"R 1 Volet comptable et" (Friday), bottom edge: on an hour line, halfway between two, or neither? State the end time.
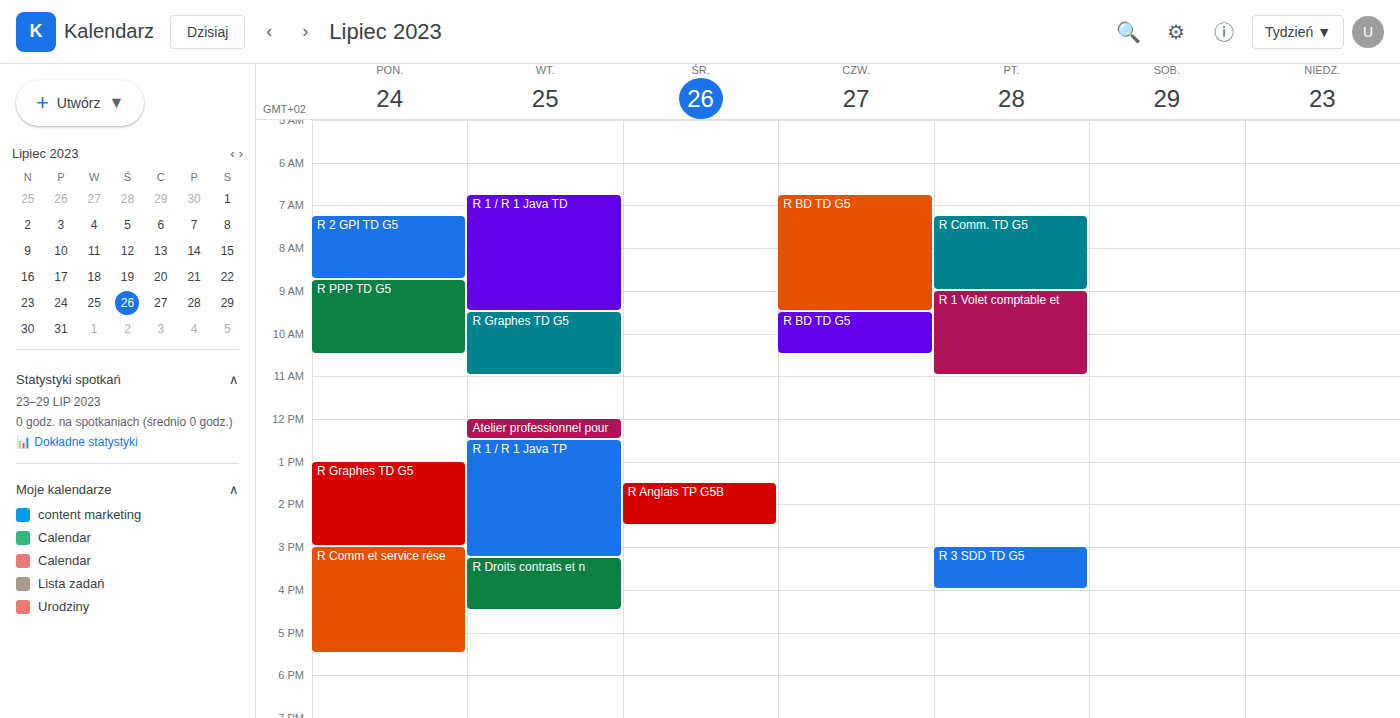
11:00 AM -- exactly on the 11 AM line.